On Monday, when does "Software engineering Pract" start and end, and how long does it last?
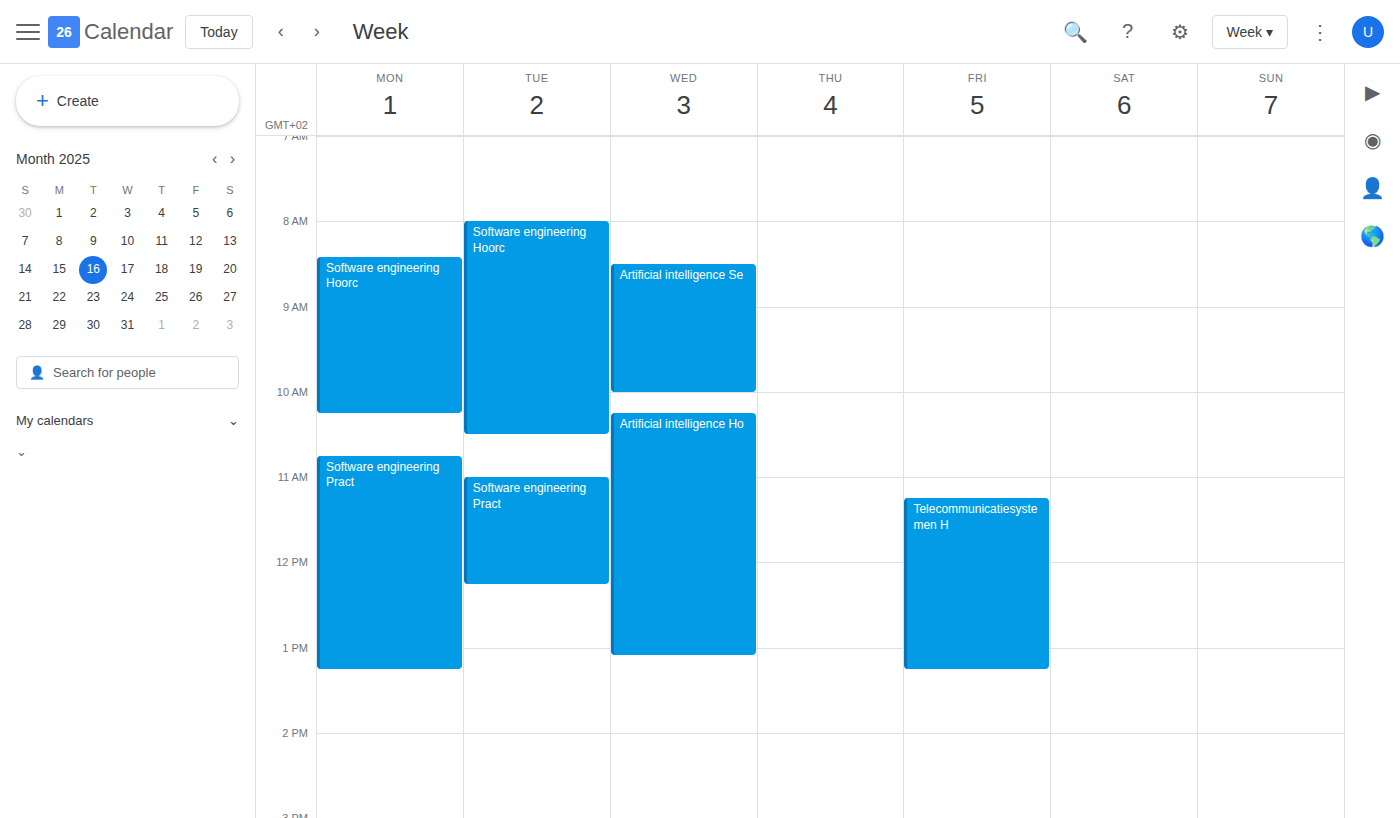
10:45 AM to 1:15 PM, 2 hours 30 minutes